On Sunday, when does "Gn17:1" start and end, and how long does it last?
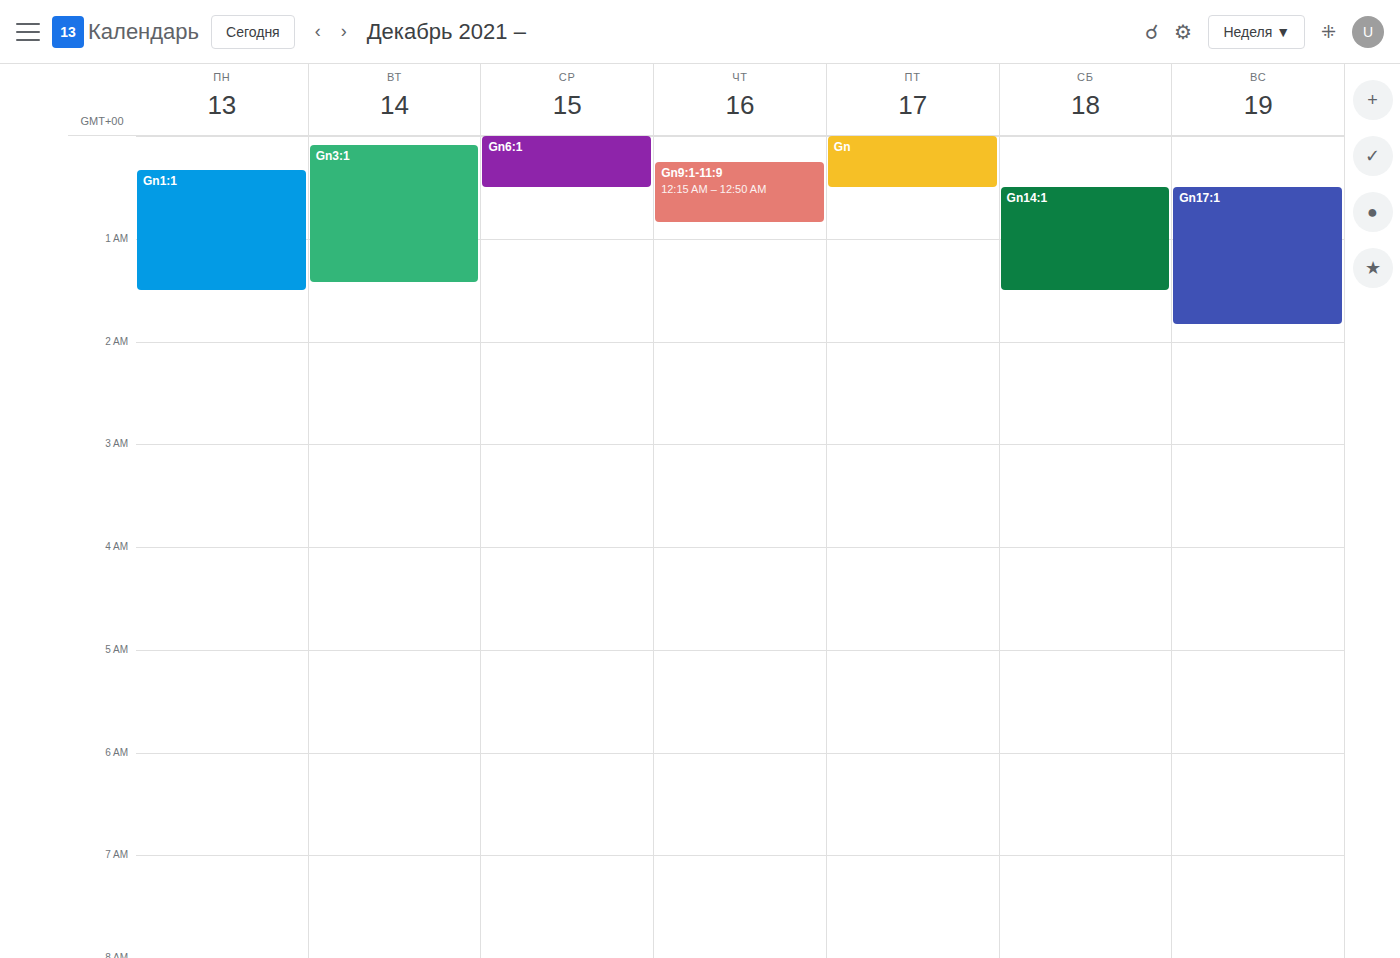
12:30 AM to 1:50 AM, 1 hour 20 minutes